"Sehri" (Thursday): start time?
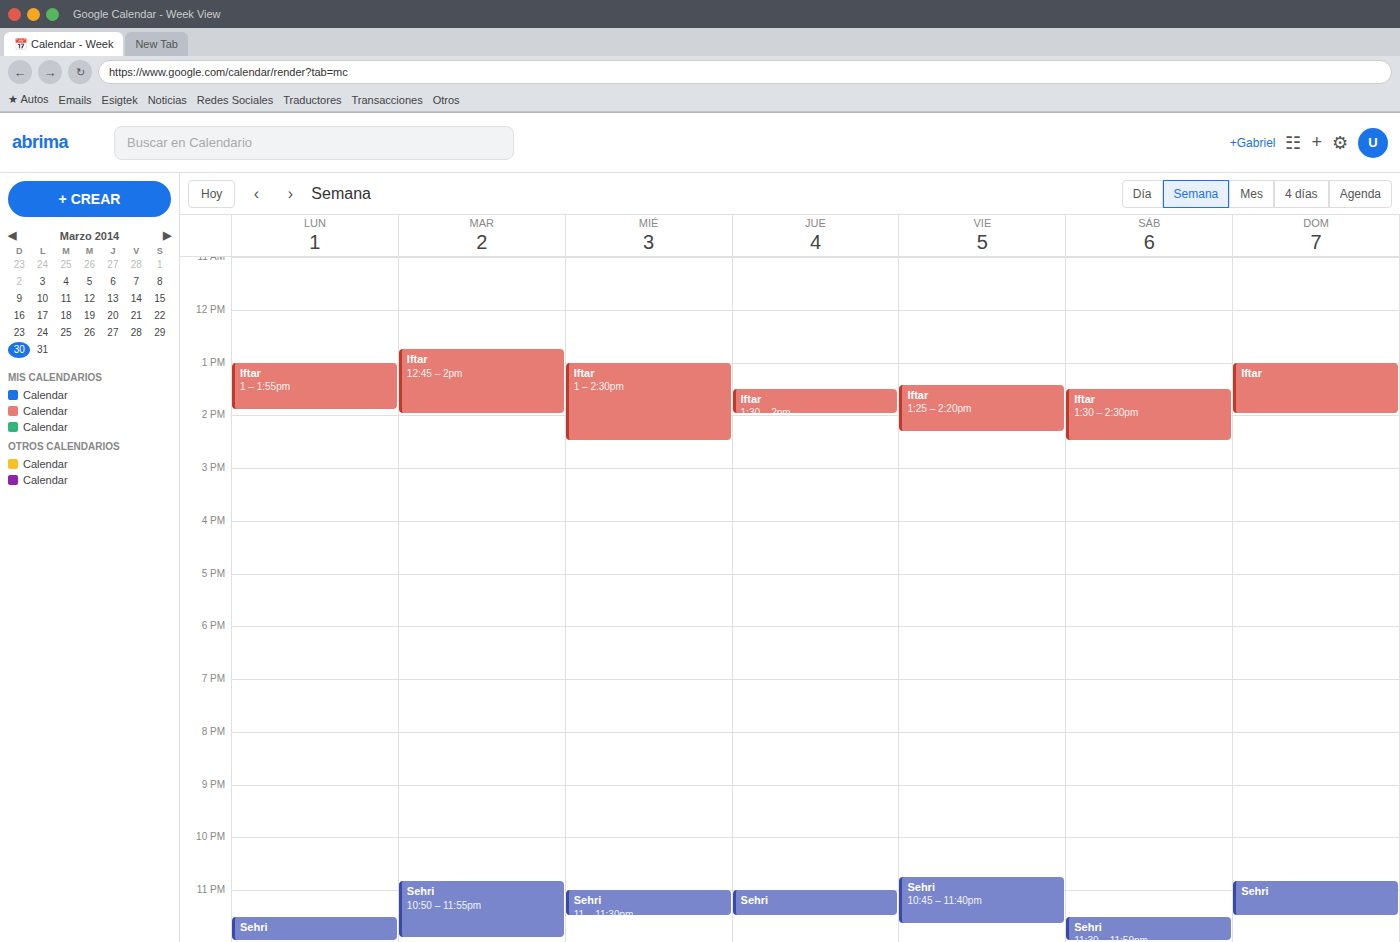
11:00 PM